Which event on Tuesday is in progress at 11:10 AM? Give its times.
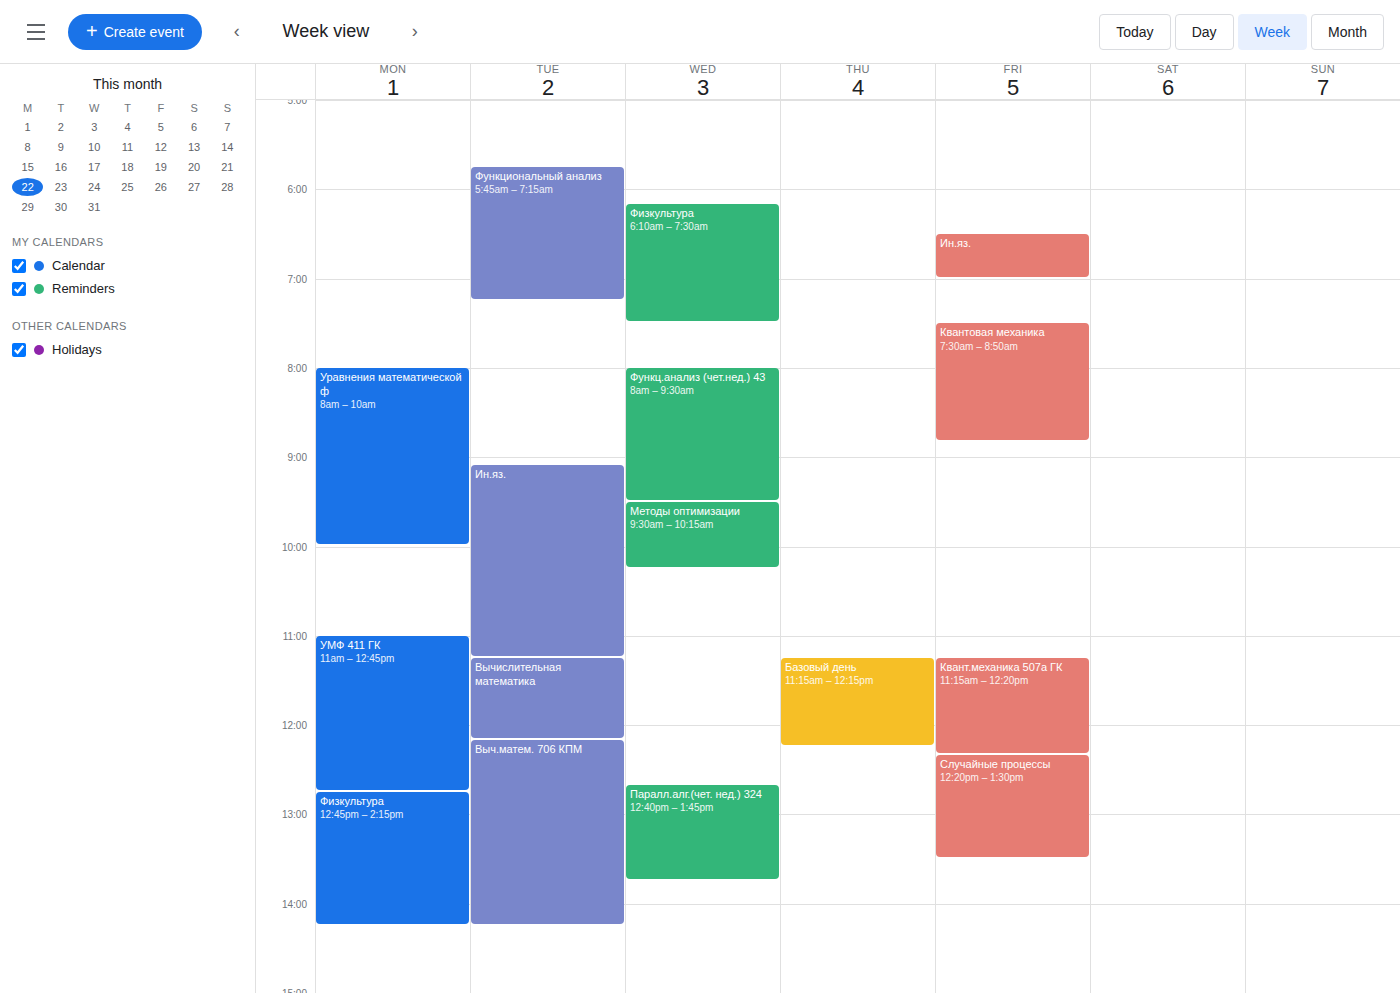
"Ин.яз.", 9:05 AM to 11:15 AM